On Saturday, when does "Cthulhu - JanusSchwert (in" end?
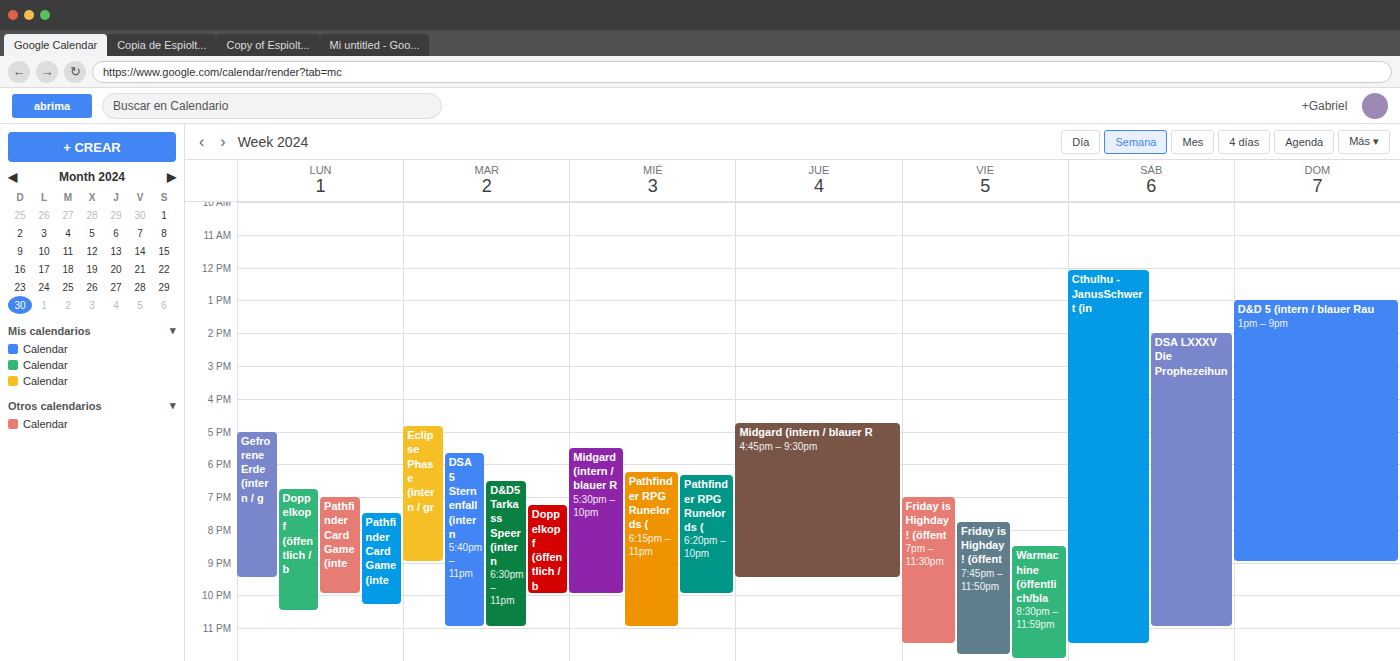
11:30 PM